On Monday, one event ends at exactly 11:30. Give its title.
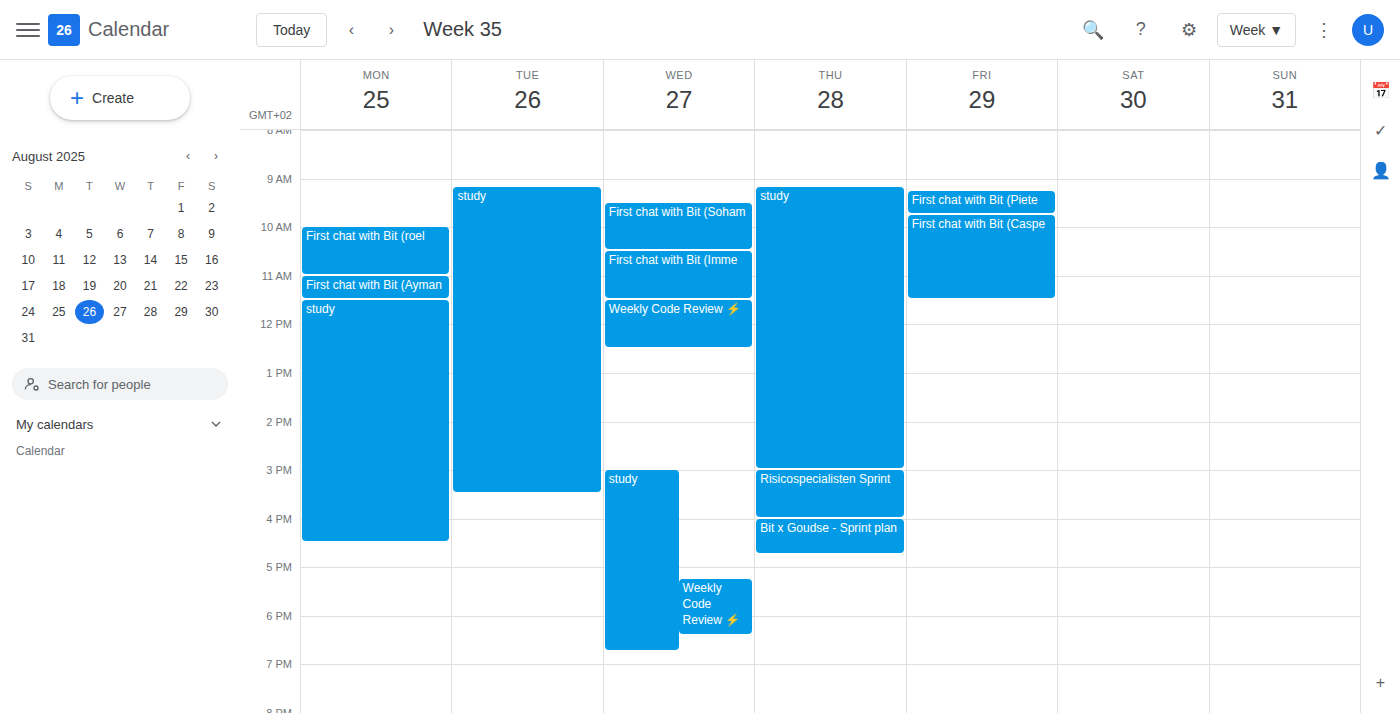
"First chat with Bit (Ayman"